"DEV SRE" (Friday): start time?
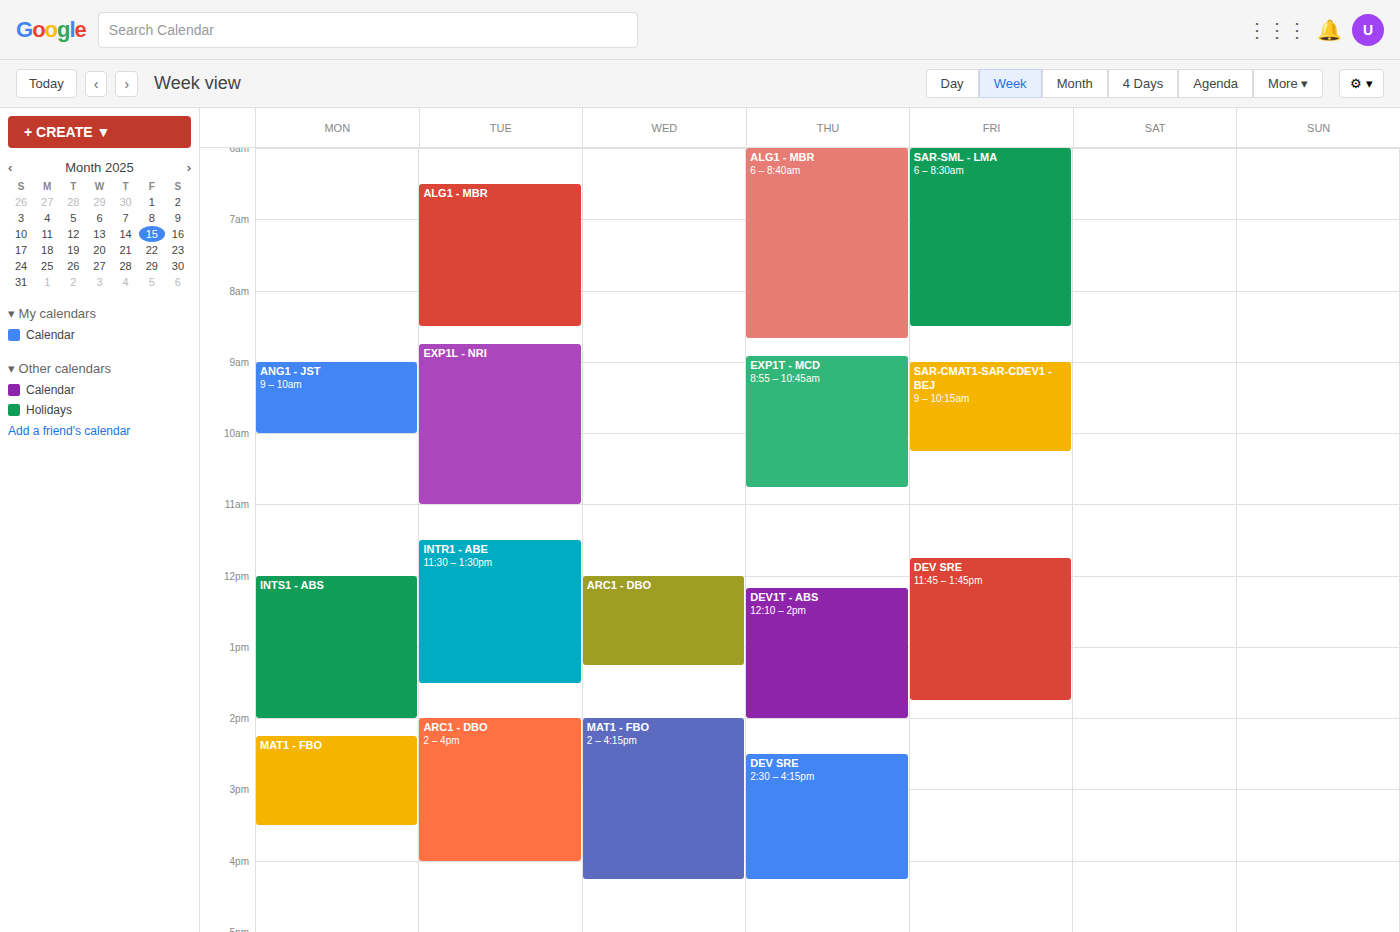
11:45 AM